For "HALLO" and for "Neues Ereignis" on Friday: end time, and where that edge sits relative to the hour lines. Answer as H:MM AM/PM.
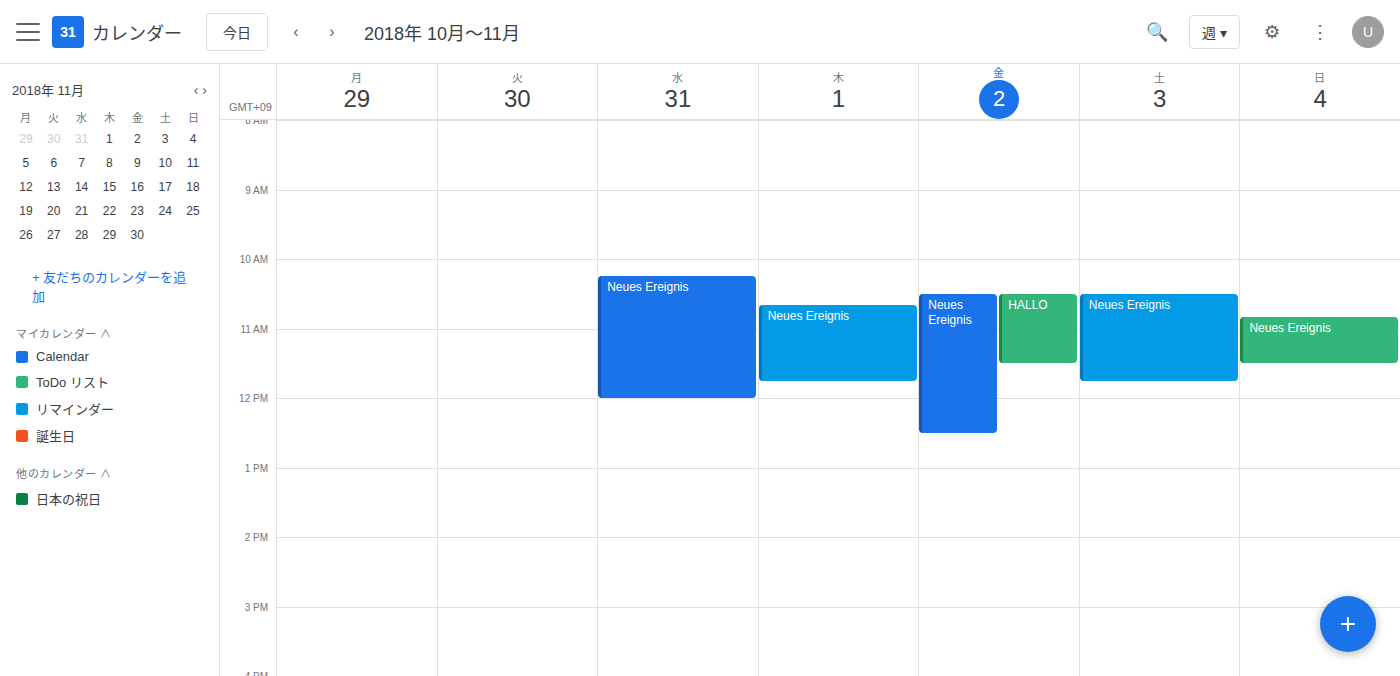
"HALLO": 11:30 AM, halfway between the 11 AM and 12 PM lines. "Neues Ereignis": 12:30 PM, halfway between the 12 PM and 1 PM lines.